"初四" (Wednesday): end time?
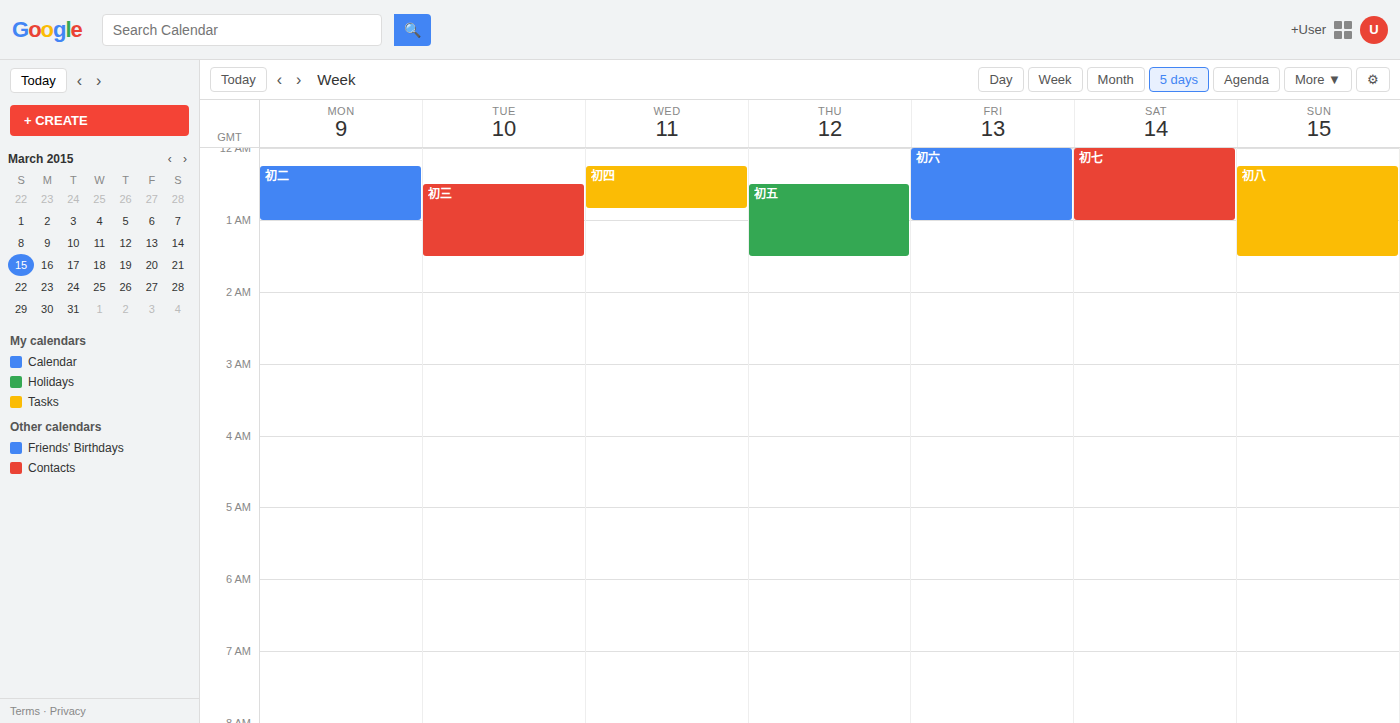
00:50